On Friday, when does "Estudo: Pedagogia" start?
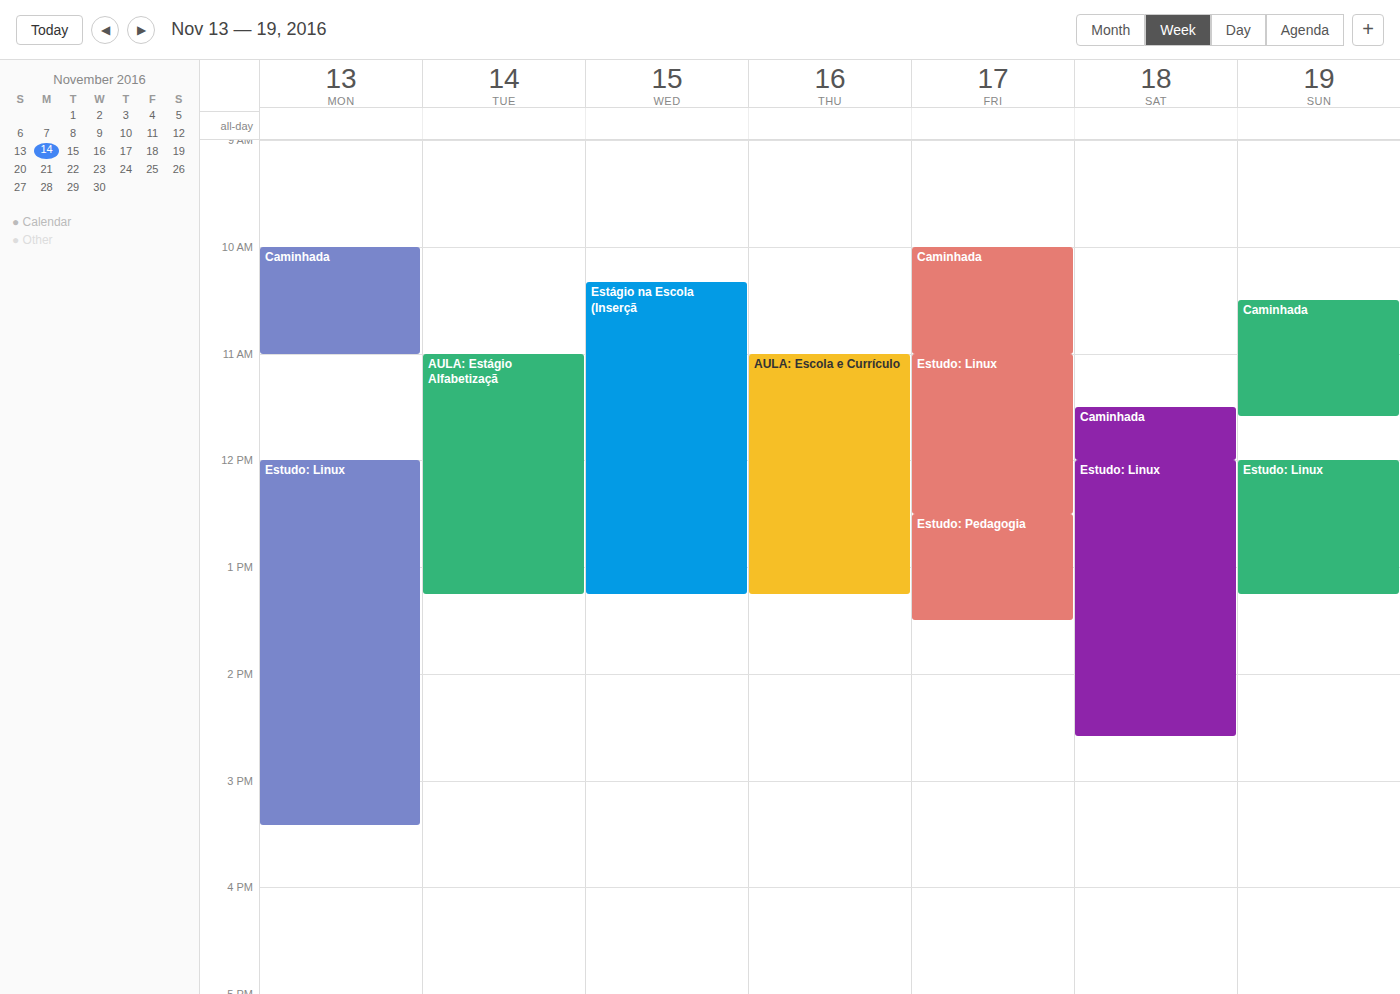
12:30 PM